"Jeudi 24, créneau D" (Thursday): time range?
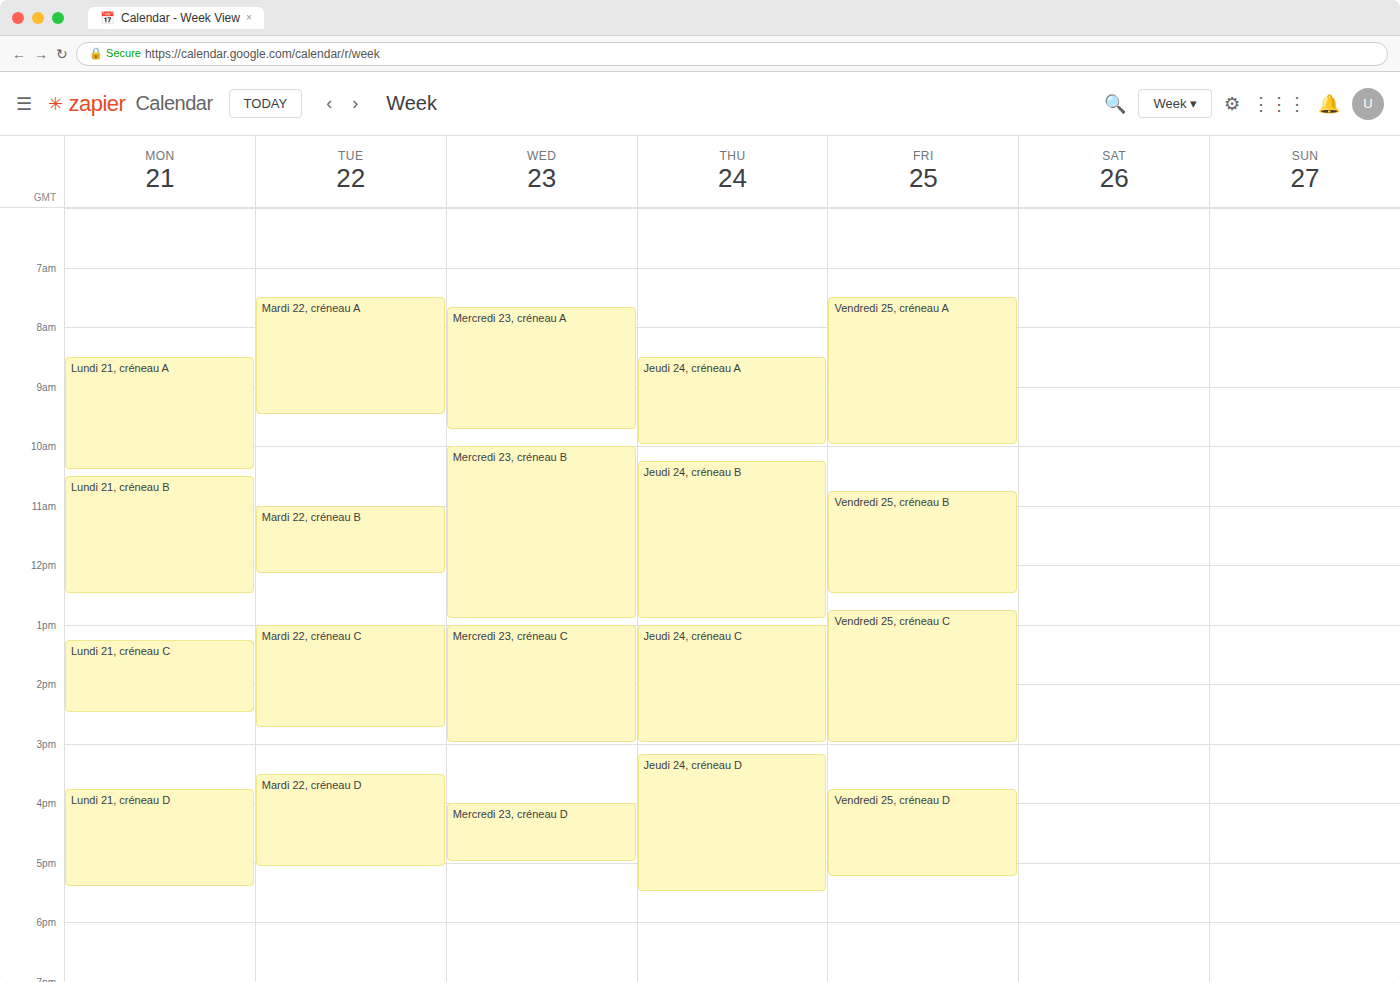
15:10 to 17:30